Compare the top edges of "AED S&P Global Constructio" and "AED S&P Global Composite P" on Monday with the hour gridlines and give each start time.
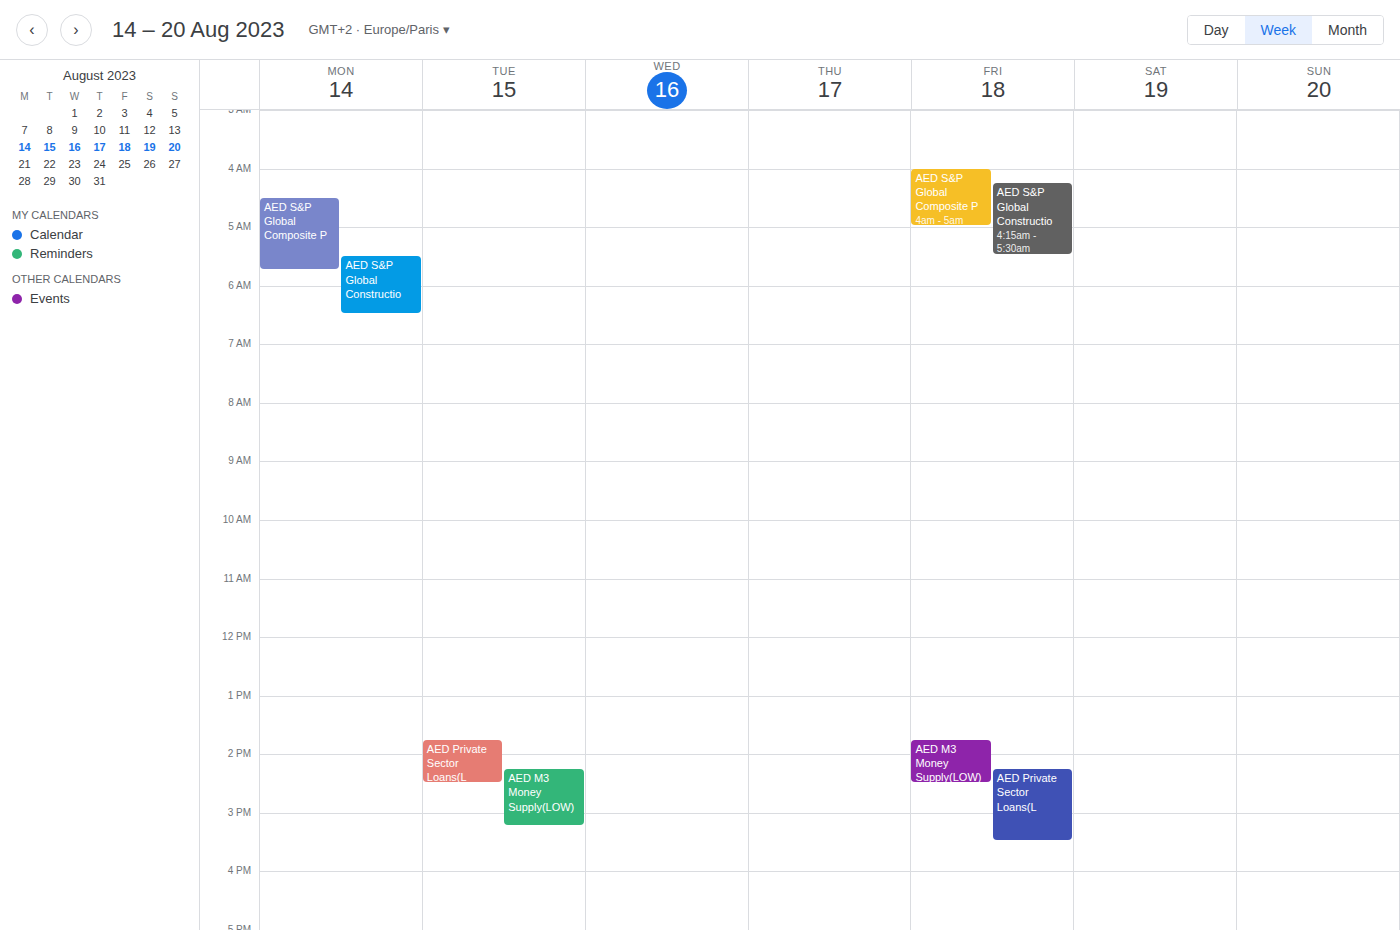
"AED S&P Global Constructio": 5:30 AM, halfway between the 5 AM and 6 AM lines. "AED S&P Global Composite P": 4:30 AM, halfway between the 4 AM and 5 AM lines.